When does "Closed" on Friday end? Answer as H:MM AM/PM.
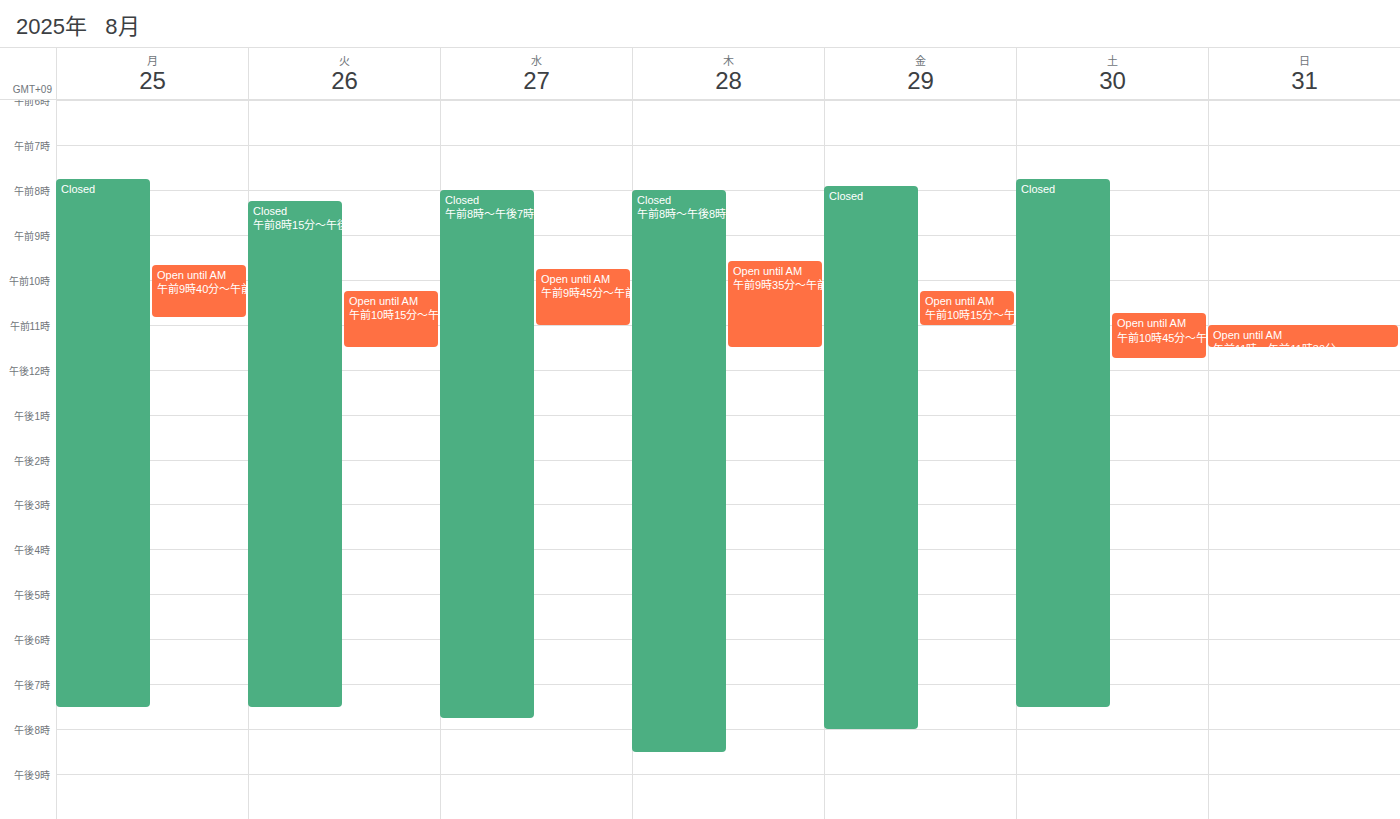
8:00 PM